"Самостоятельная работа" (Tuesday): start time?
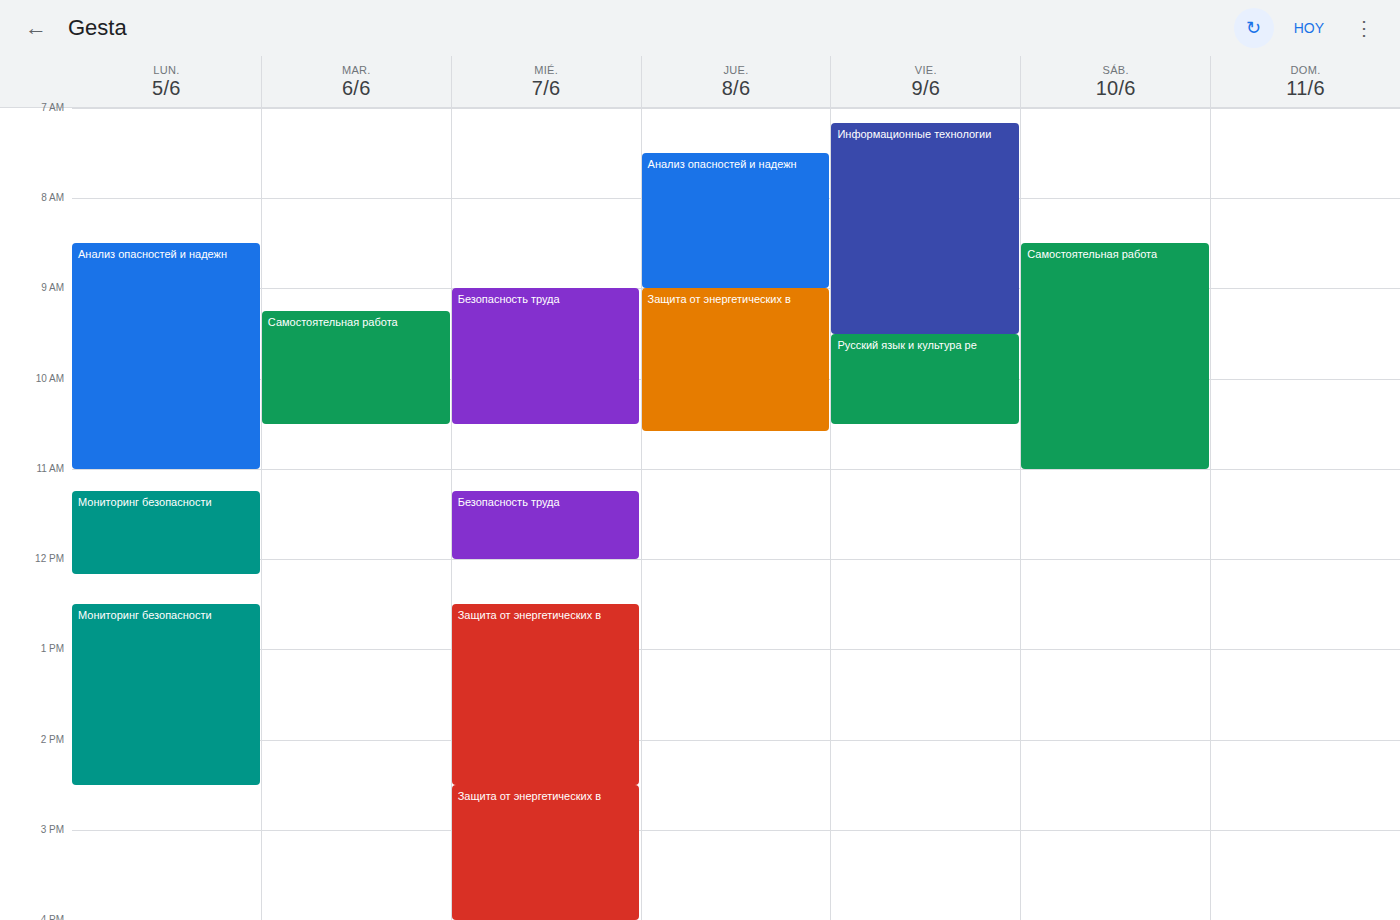
9:15 AM